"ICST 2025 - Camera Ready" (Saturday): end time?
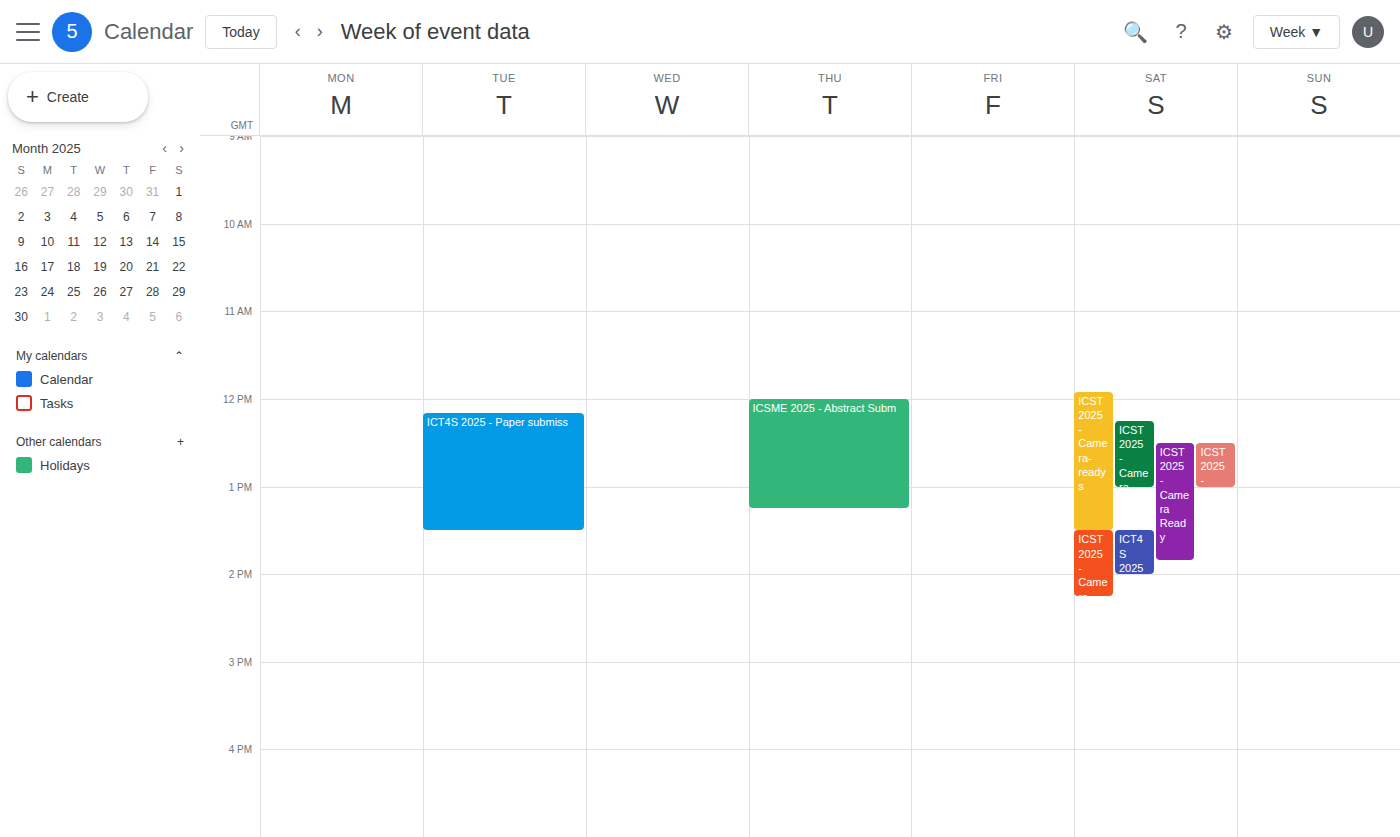
1:50 PM